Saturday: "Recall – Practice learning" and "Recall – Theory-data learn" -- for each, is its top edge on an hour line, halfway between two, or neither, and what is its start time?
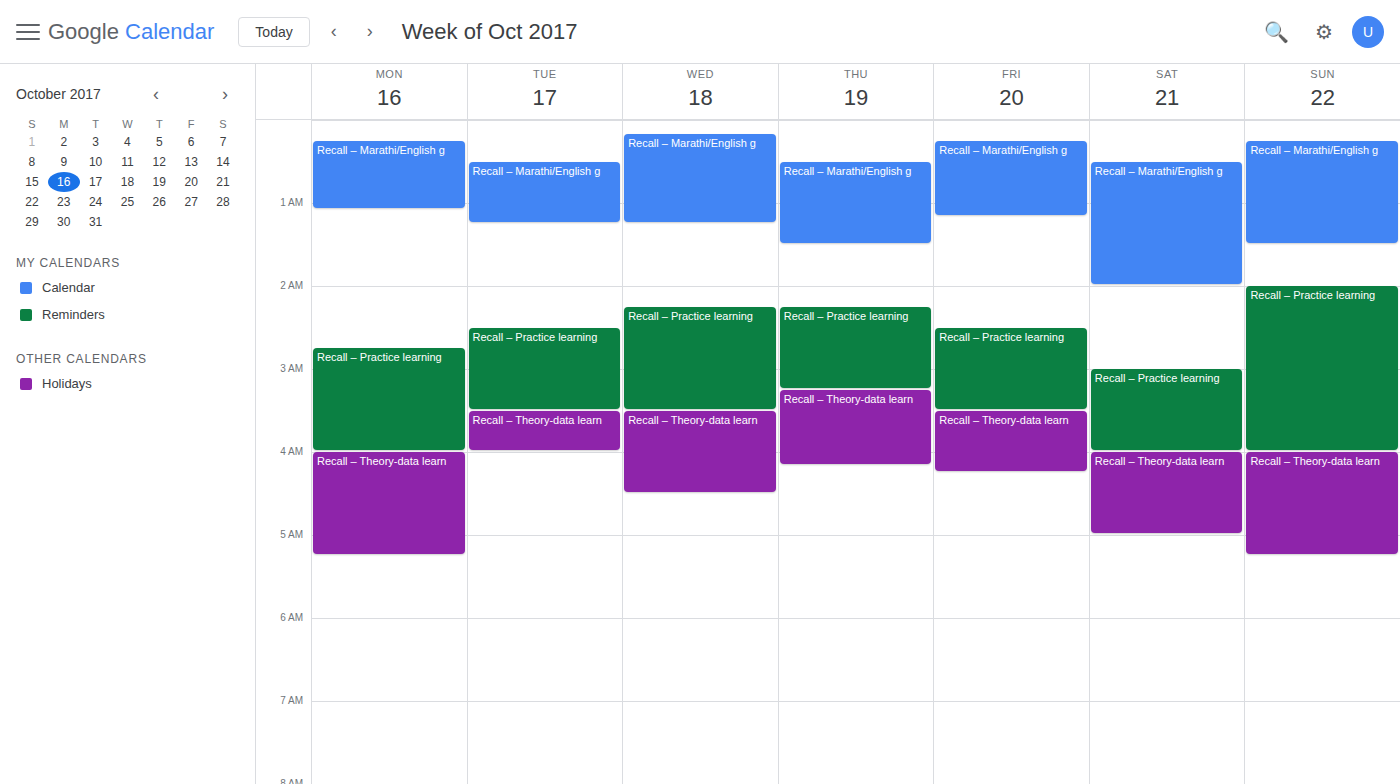
"Recall – Practice learning": 3:00 AM, exactly on the 3 AM line. "Recall – Theory-data learn": 4:00 AM, exactly on the 4 AM line.